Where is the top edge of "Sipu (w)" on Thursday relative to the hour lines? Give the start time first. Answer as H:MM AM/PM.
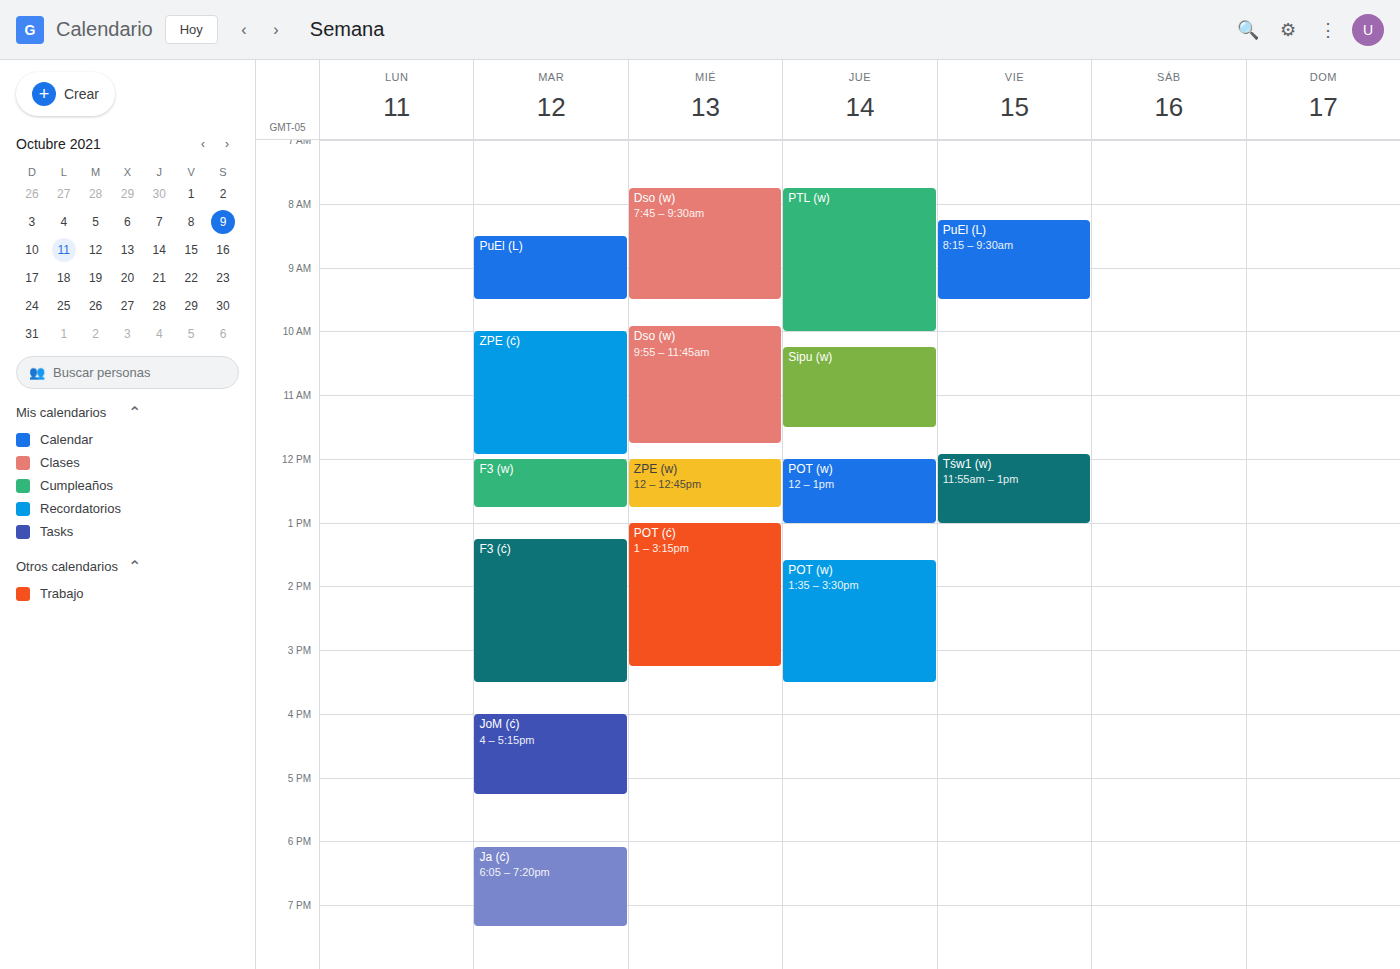
10:15 AM -- neither: a quarter of the way from the 10 AM line to the 11 AM line.